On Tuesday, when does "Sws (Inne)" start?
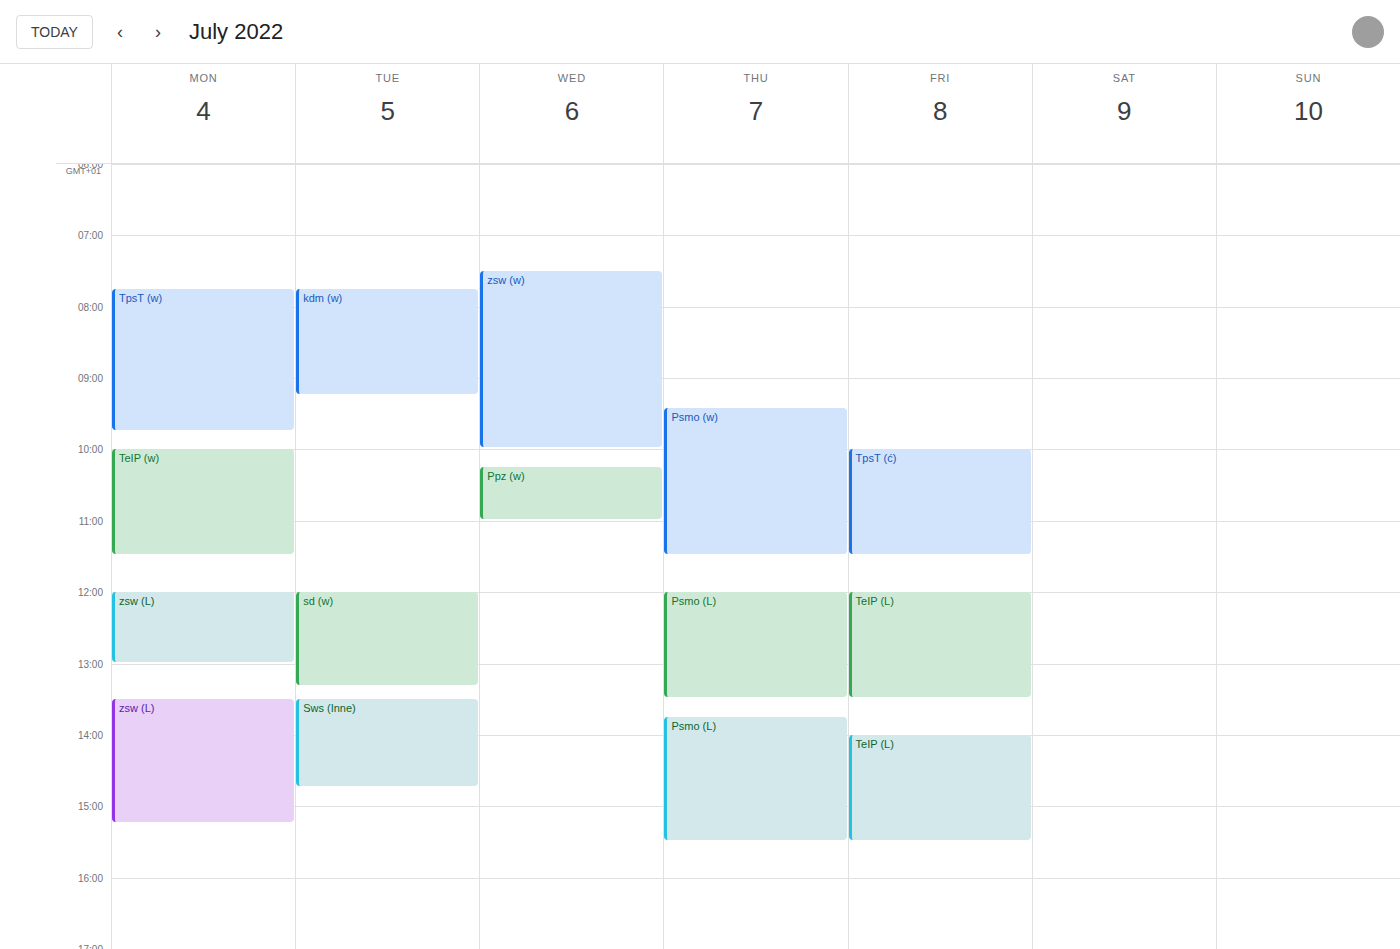
1:30 PM